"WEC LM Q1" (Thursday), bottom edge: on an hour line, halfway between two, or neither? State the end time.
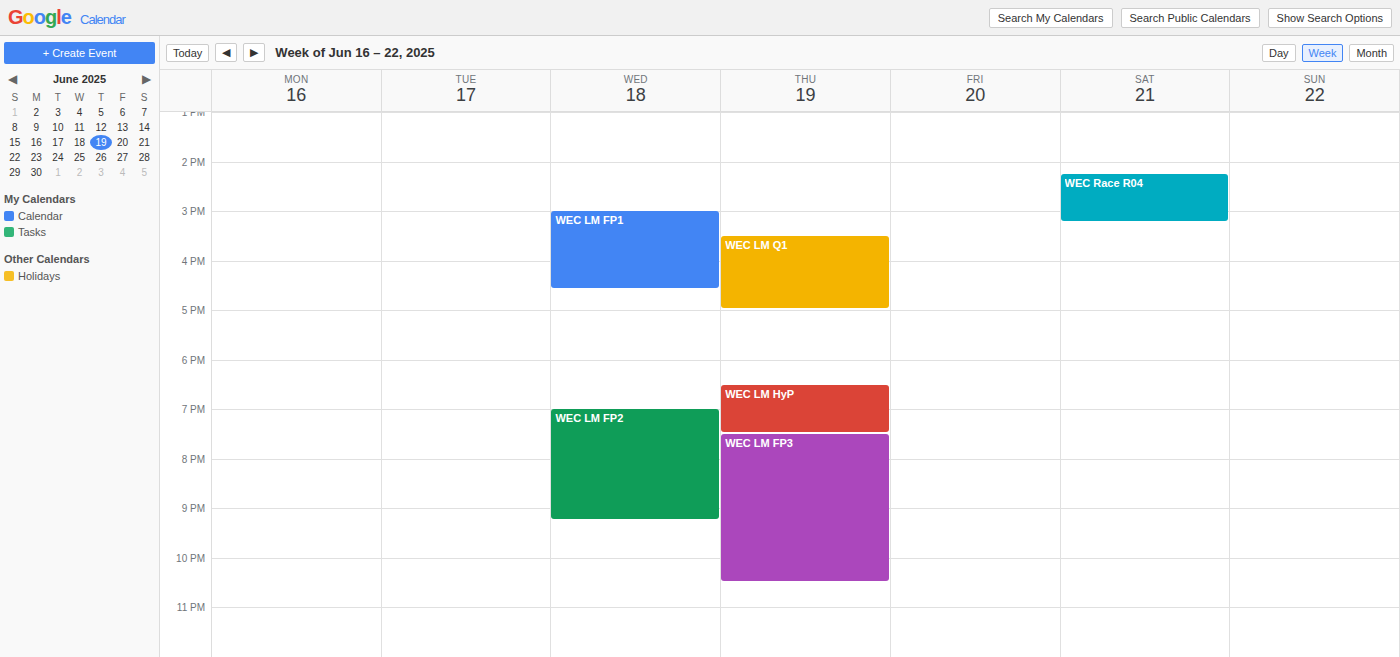
5:00 PM -- exactly on the 5 PM line.